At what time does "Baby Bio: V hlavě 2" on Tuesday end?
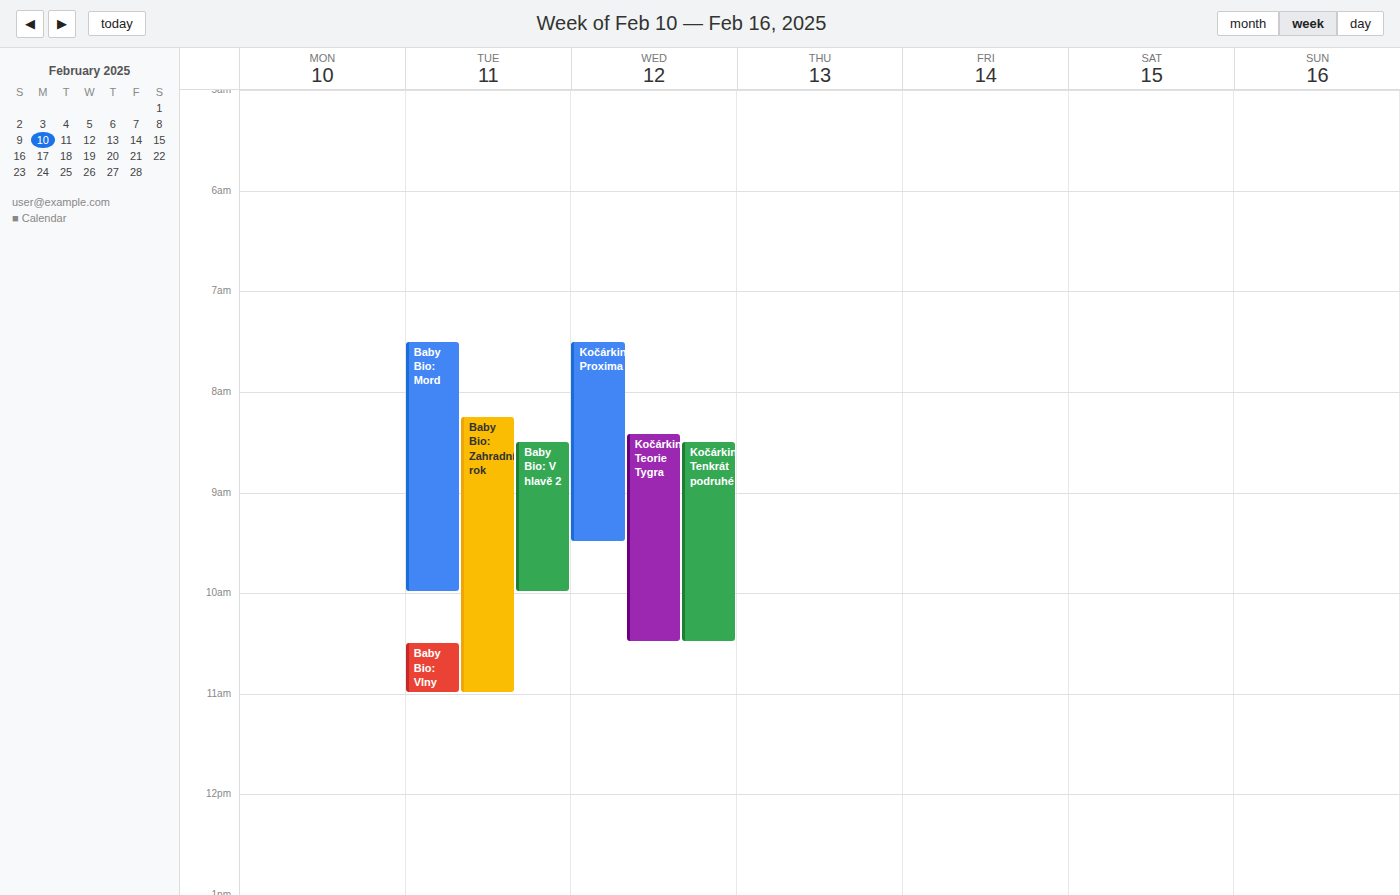
10:00 AM